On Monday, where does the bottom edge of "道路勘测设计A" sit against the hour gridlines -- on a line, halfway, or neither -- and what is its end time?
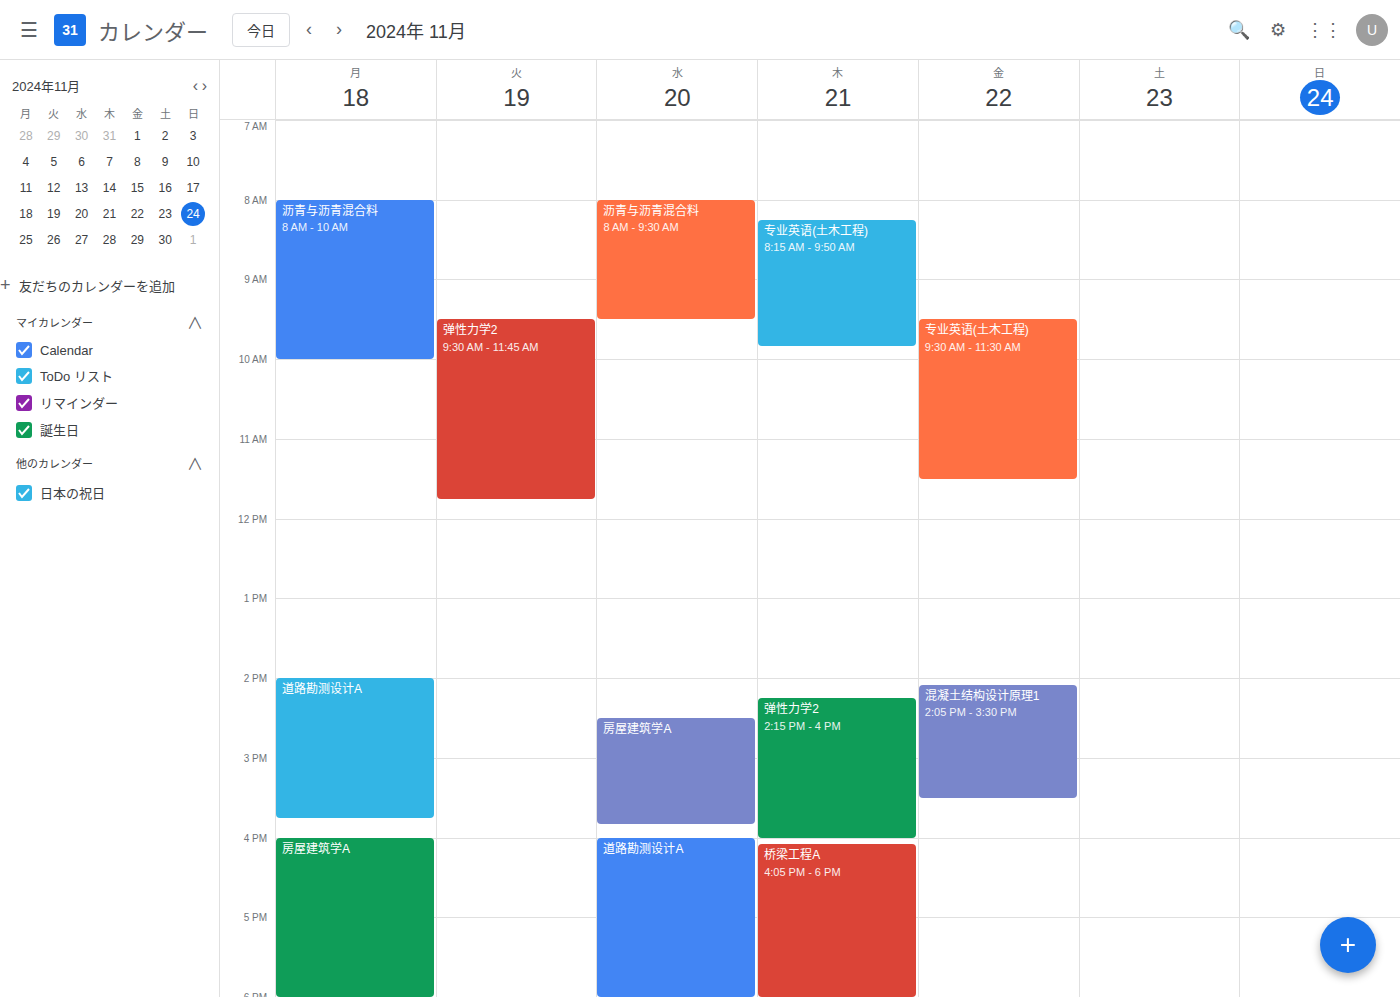
15:45 -- neither: three quarters of the way from the 15:00 line to the 16:00 line.